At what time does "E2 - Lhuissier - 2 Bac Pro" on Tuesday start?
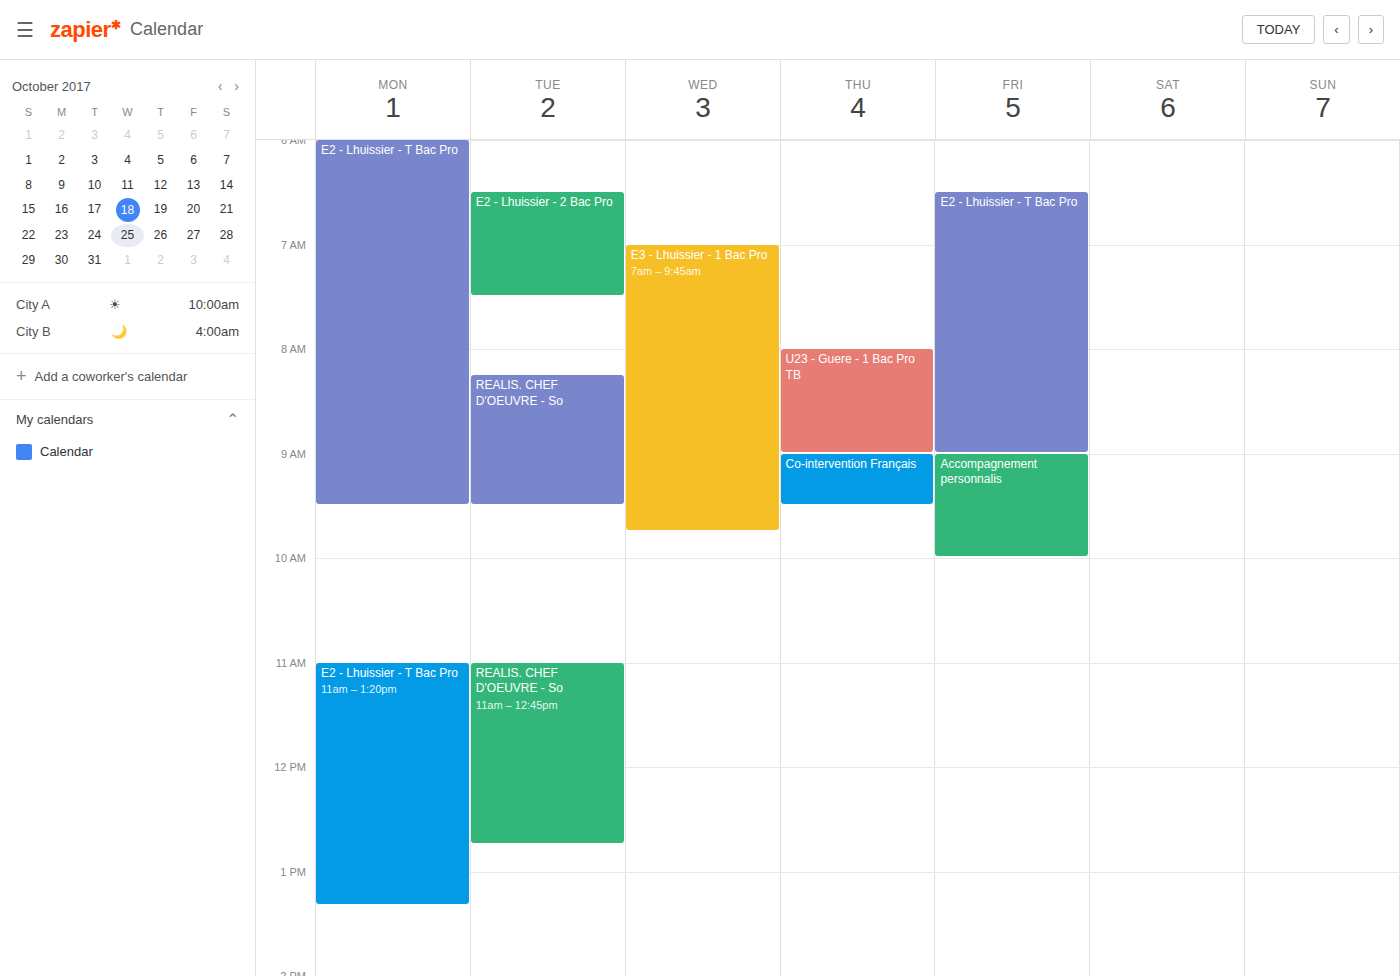
6:30 AM